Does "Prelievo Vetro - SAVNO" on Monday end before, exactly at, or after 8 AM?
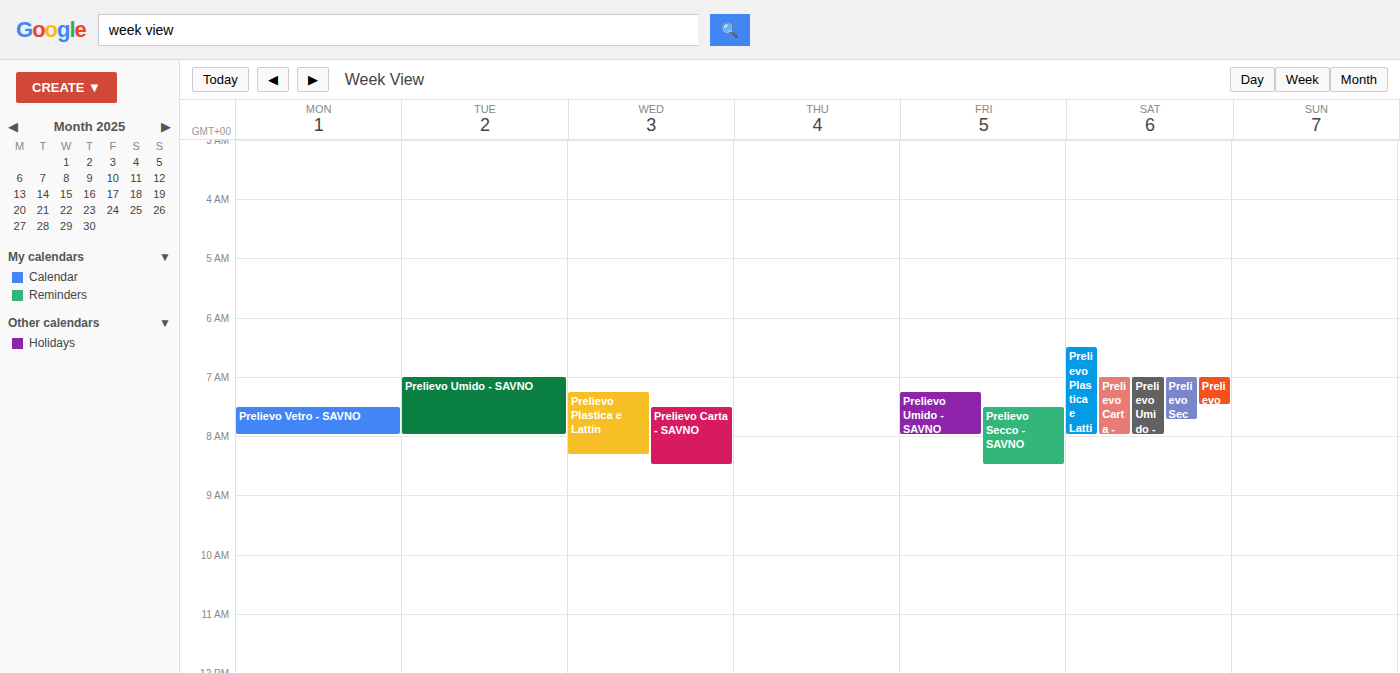
8:00 AM -- exactly at 8 AM, on the 8 AM line.